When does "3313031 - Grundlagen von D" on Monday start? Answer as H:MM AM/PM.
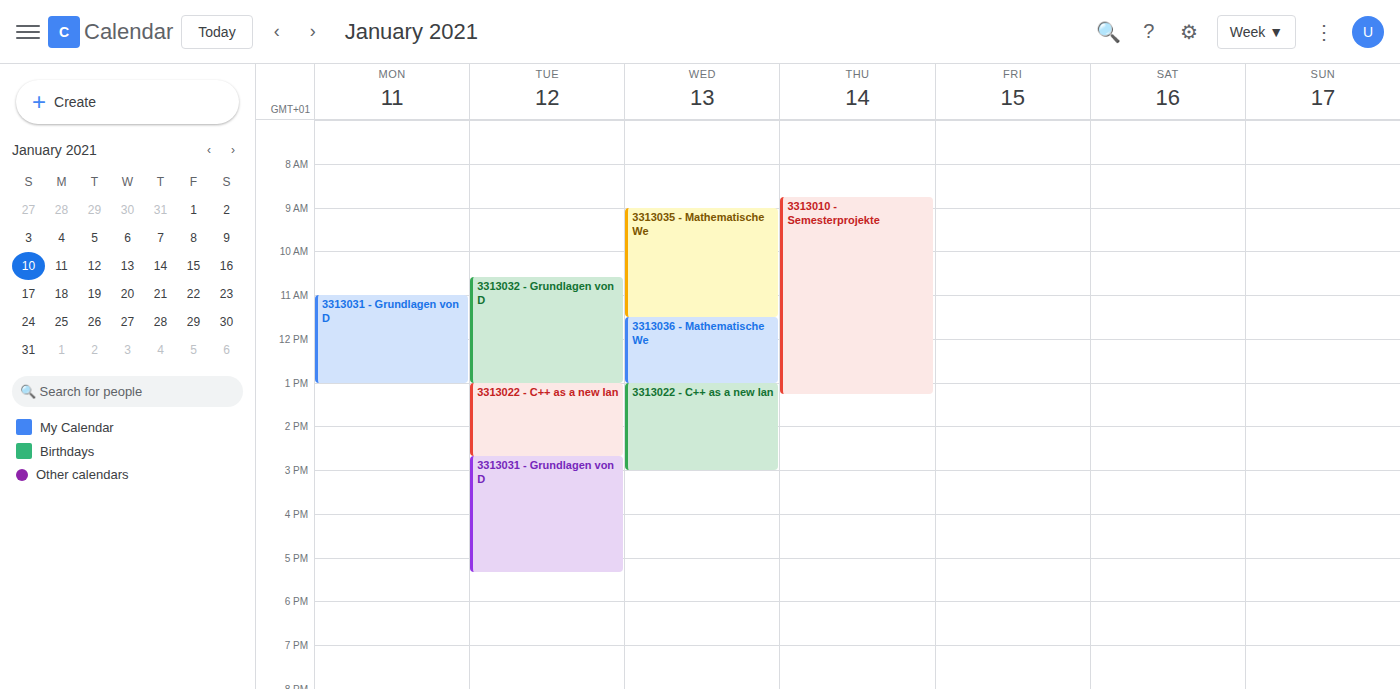
11:00 AM